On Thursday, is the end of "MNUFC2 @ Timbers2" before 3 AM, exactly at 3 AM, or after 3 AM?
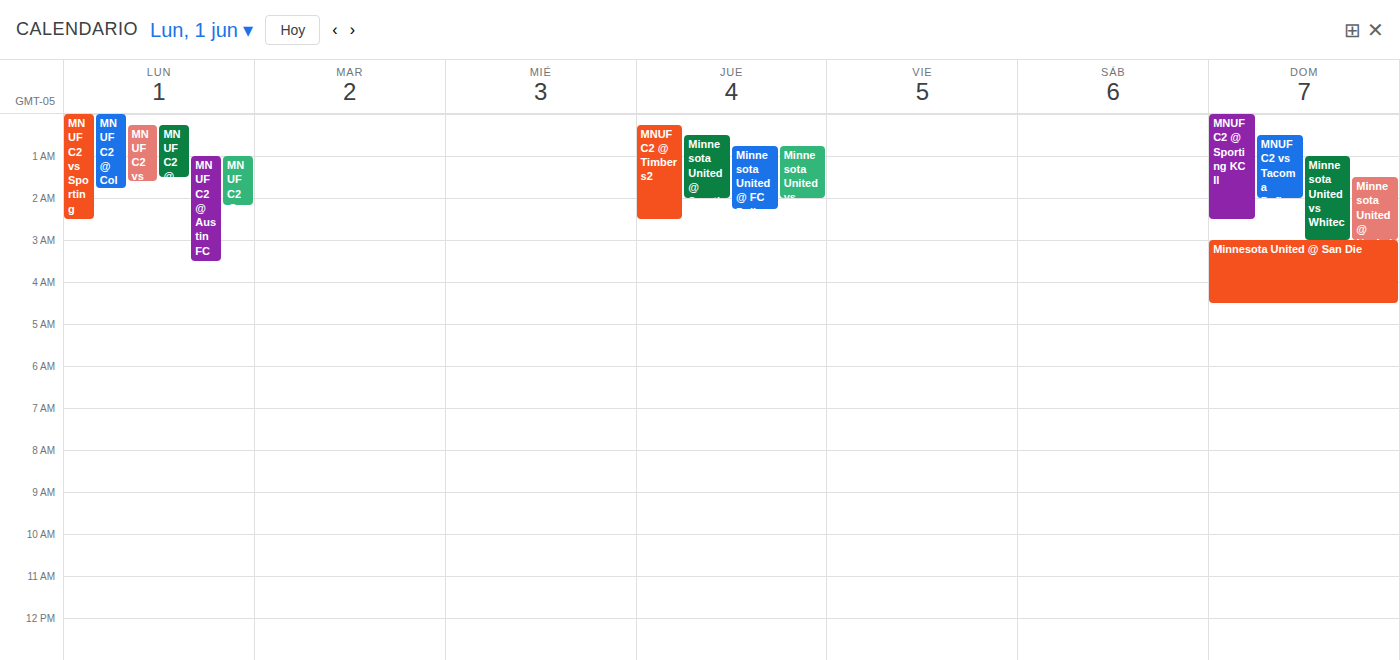
2:30 AM -- before 3 AM, 30 minutes above the 3 AM line.